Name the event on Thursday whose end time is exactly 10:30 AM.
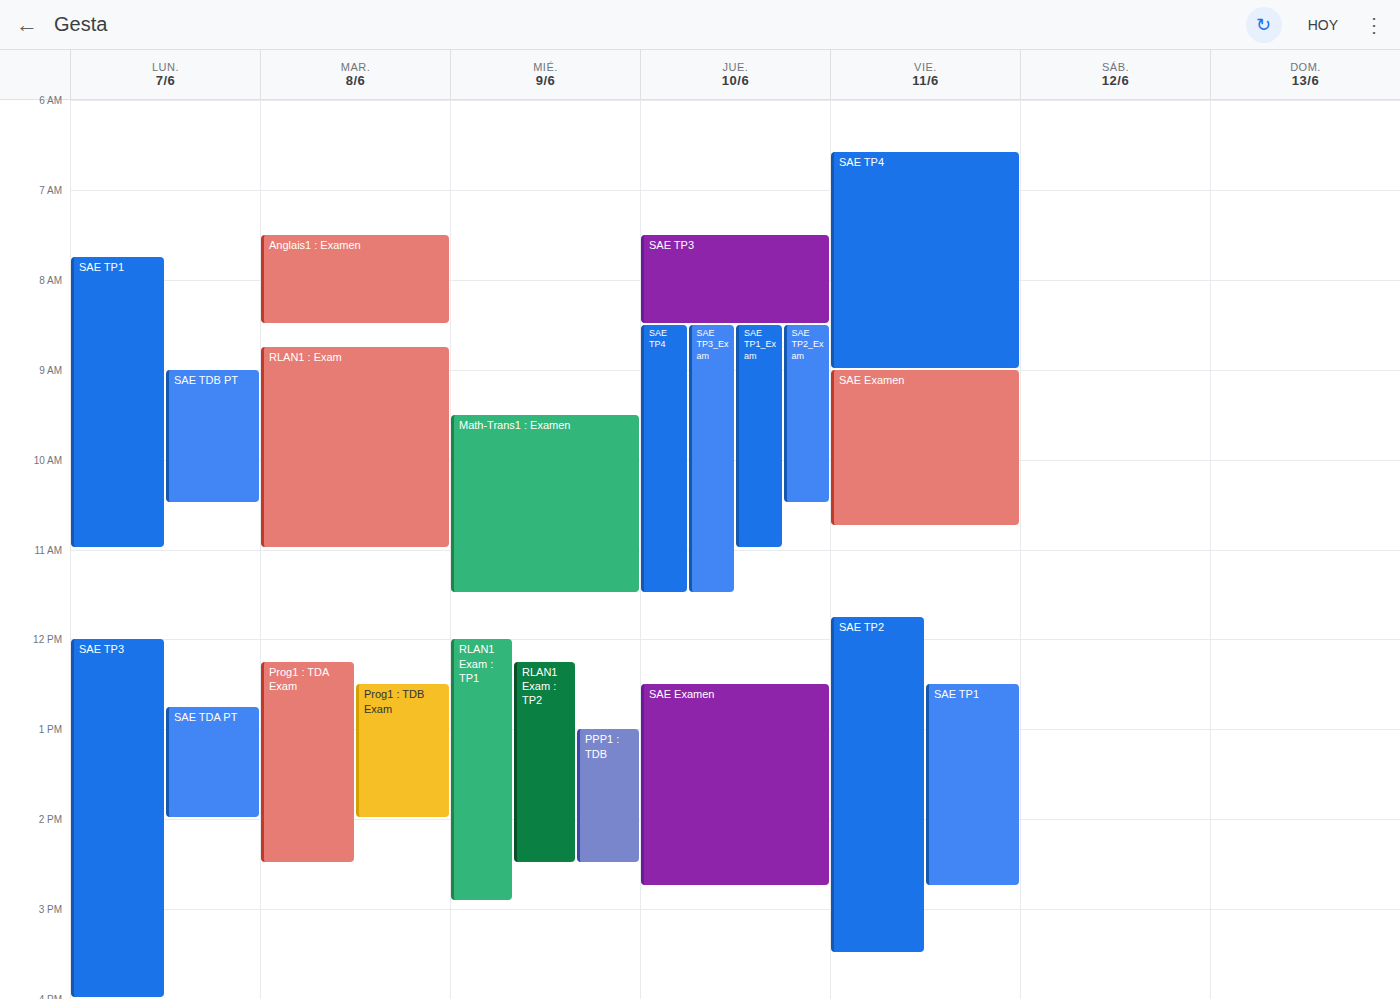
"SAE TP2_Exam"